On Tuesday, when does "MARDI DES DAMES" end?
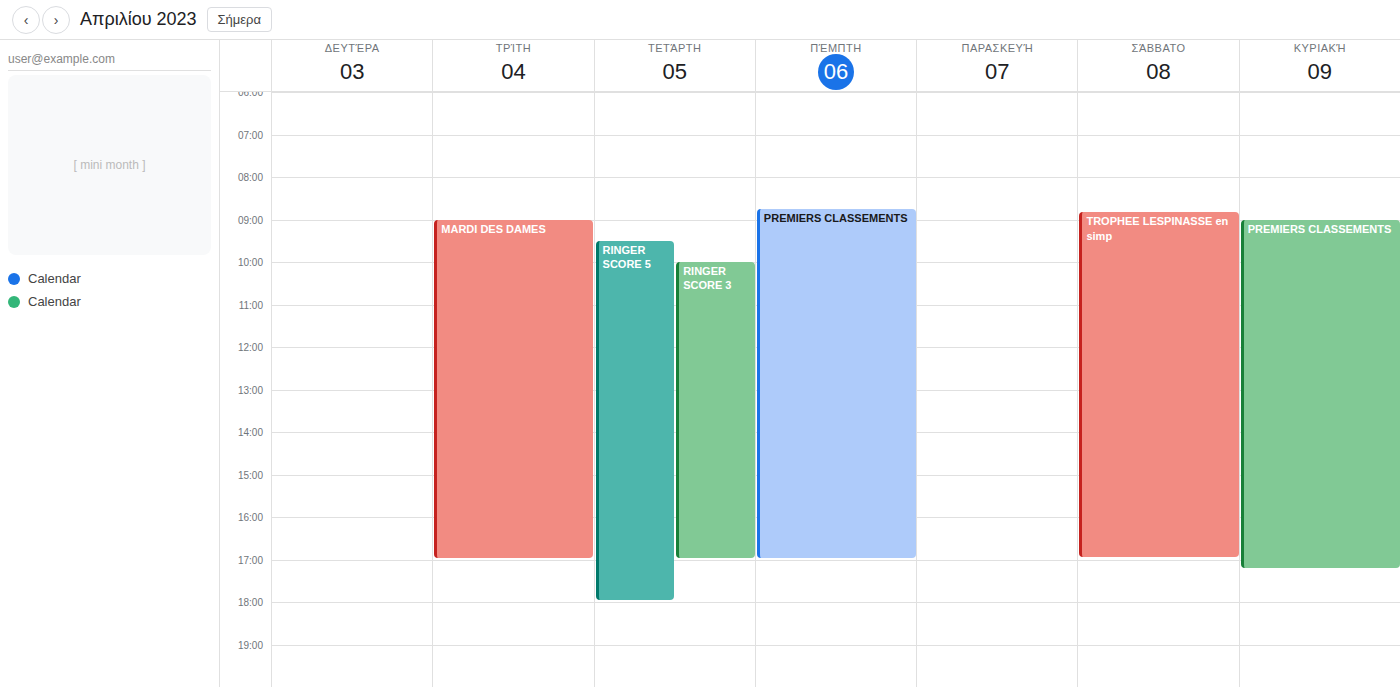
5:00 PM